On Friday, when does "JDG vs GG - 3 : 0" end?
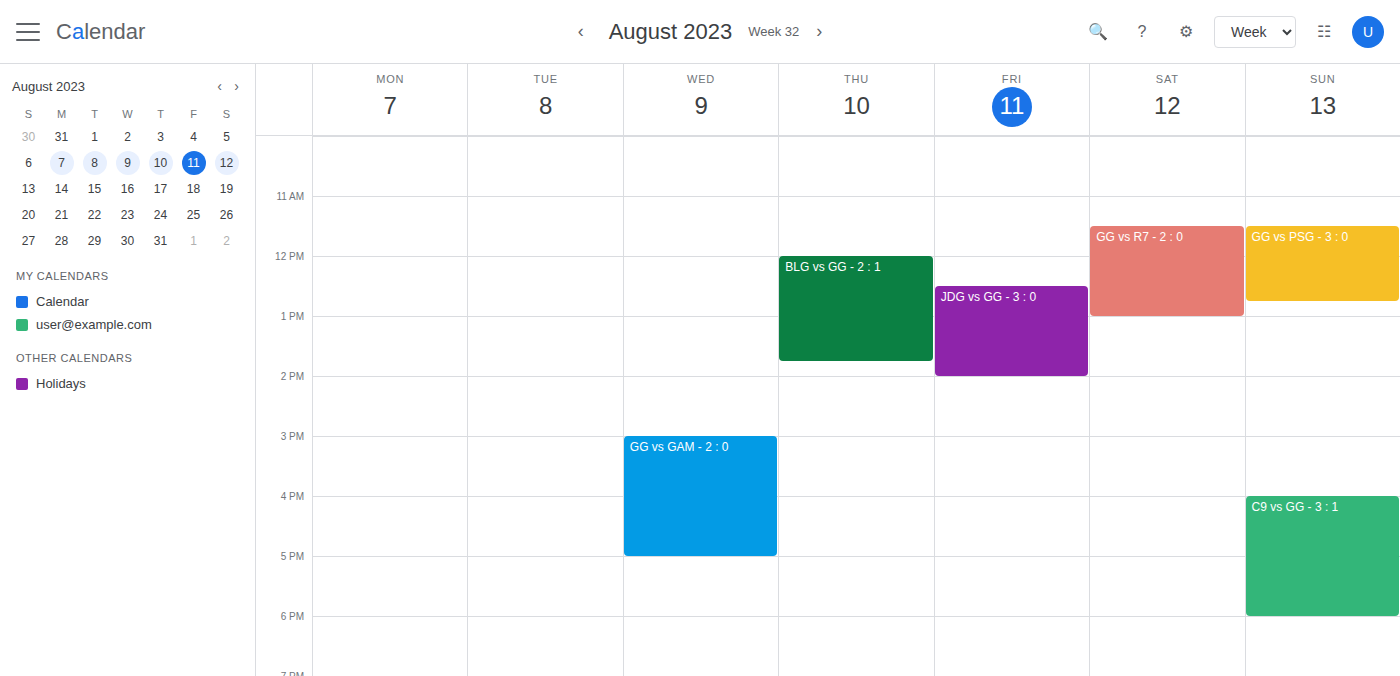
2:00 PM